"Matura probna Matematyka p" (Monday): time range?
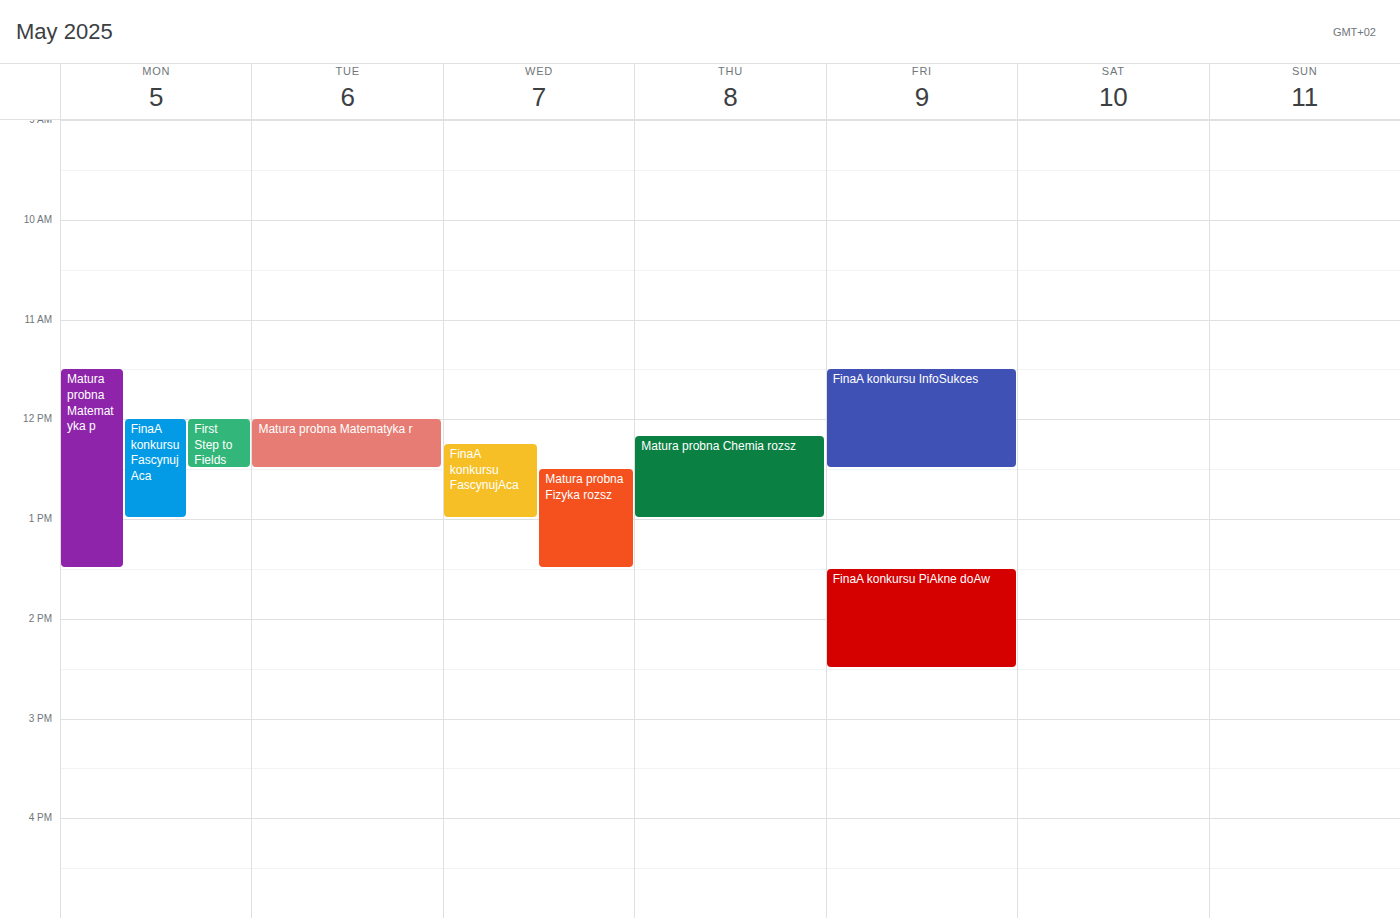
11:30 to 13:30